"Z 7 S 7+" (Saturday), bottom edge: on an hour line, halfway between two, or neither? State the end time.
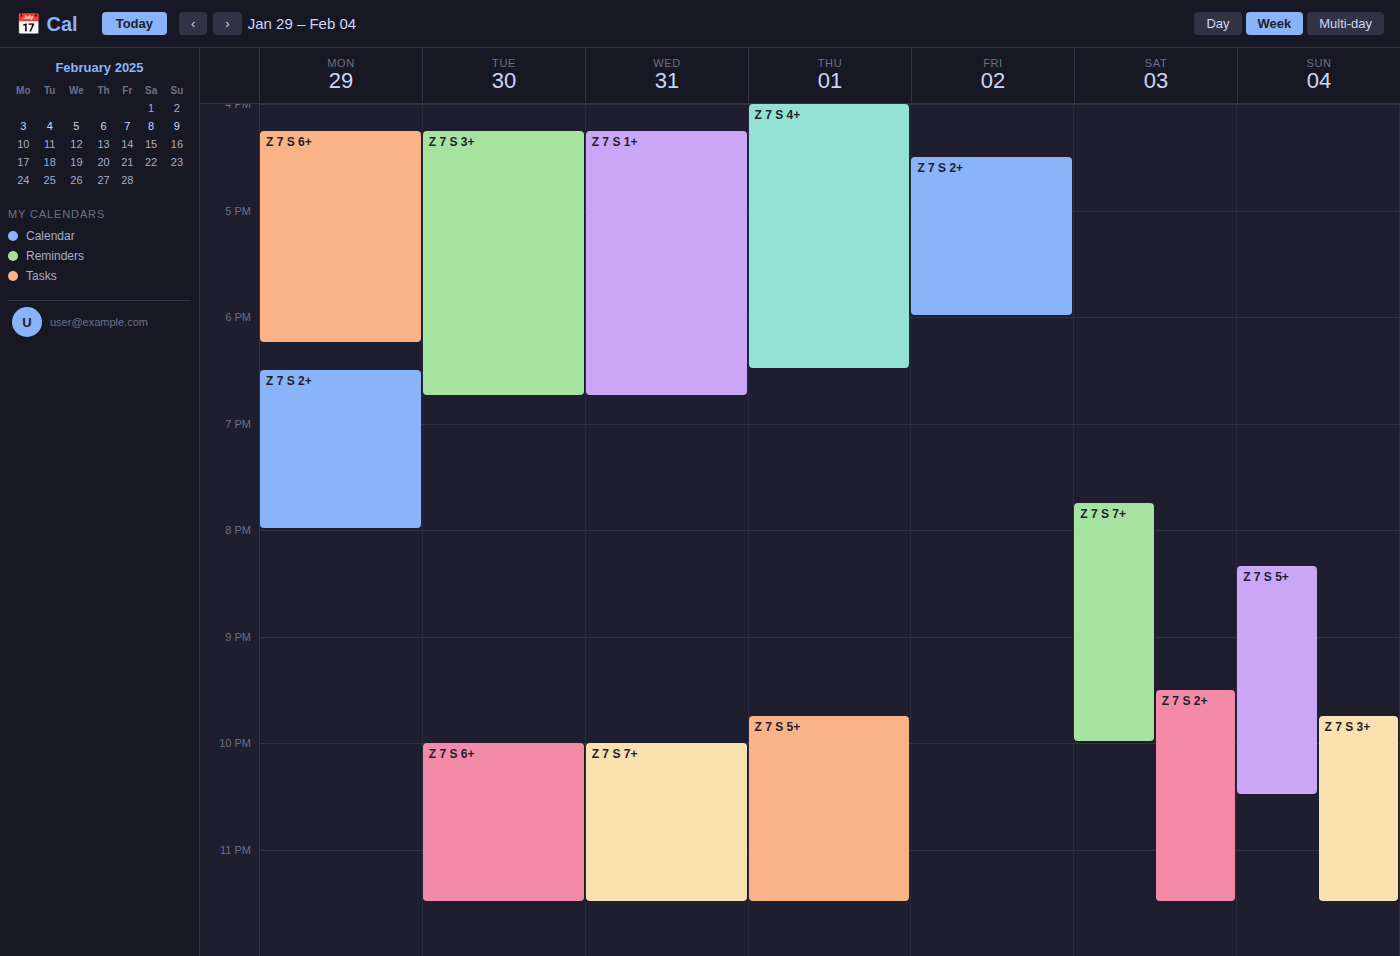
10:00 PM -- exactly on the 10 PM line.